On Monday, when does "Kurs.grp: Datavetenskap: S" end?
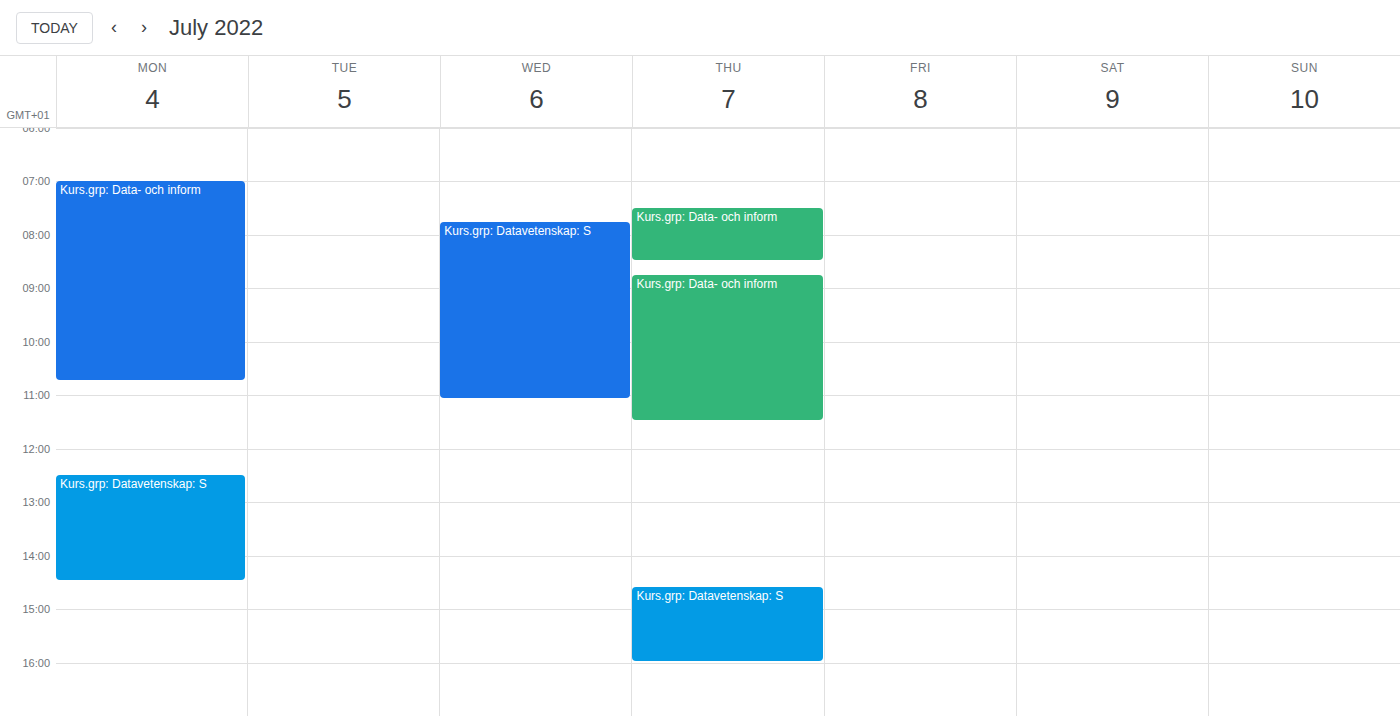
2:30 PM